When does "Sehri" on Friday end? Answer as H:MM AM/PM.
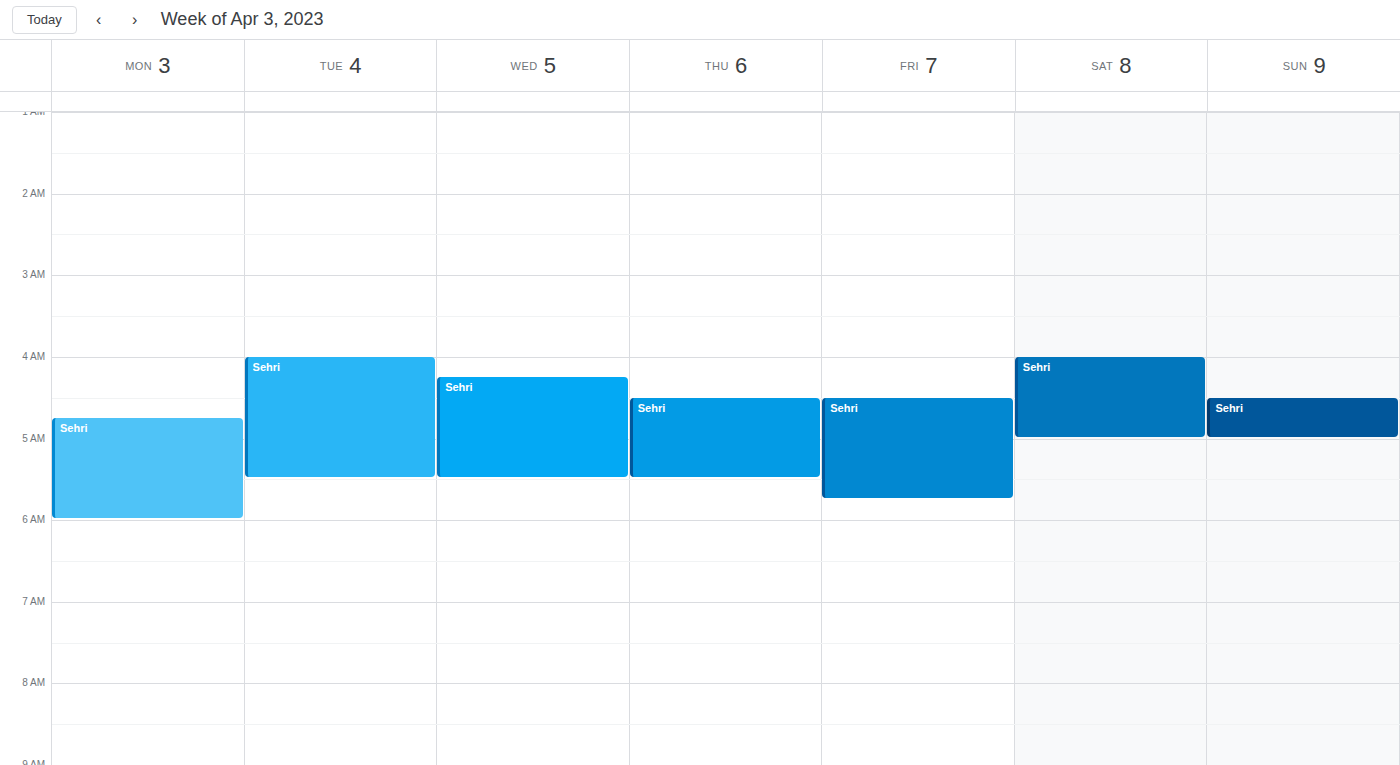
5:45 AM